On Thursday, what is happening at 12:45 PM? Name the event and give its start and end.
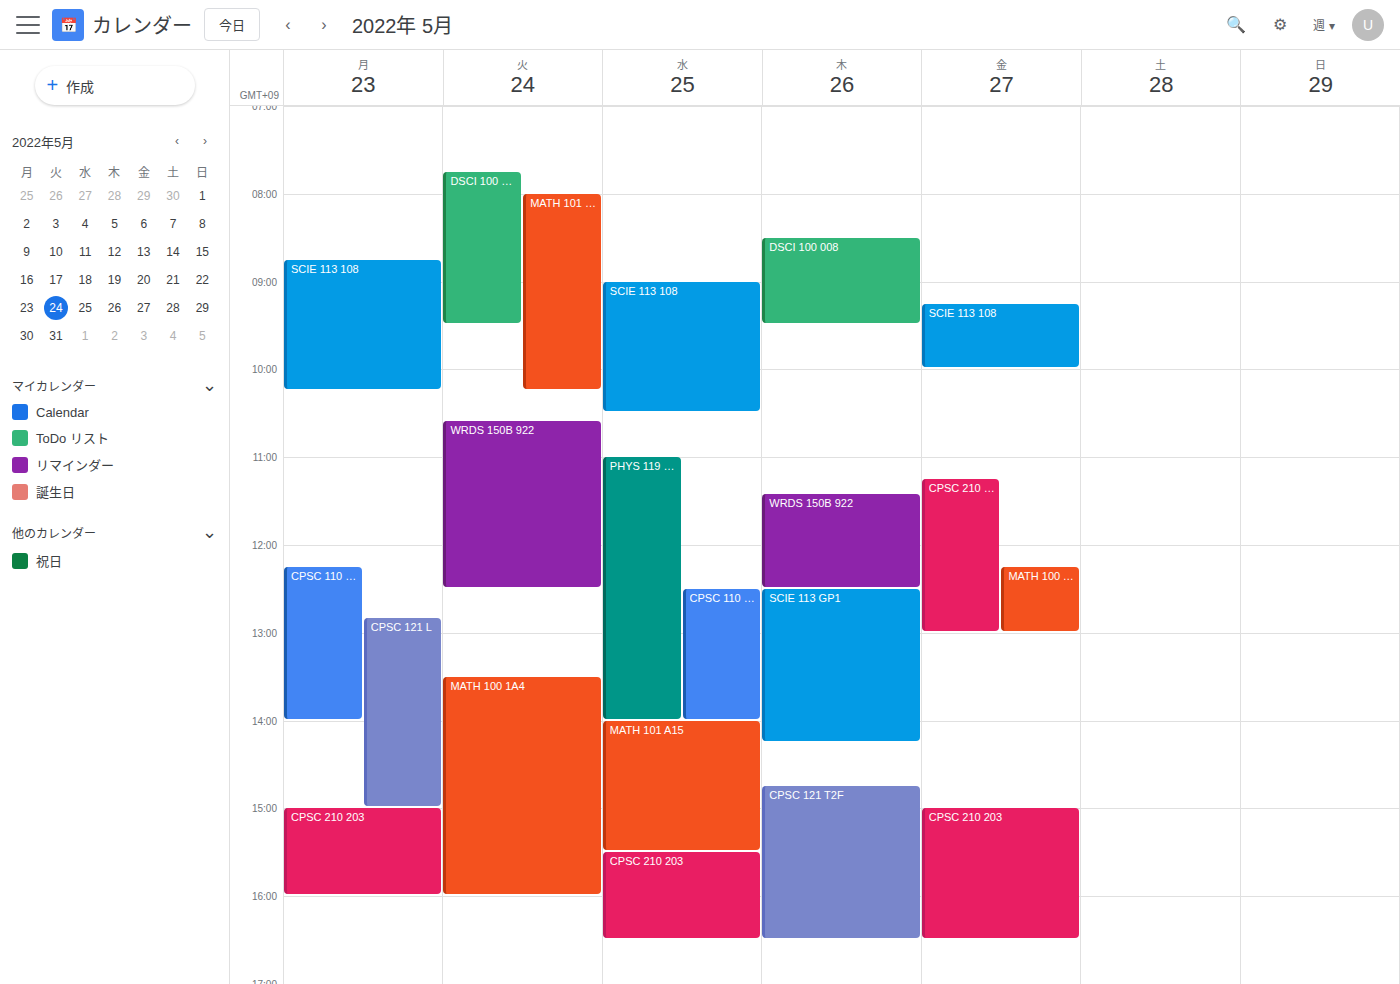
"SCIE 113 GP1", 12:30 PM to 2:15 PM